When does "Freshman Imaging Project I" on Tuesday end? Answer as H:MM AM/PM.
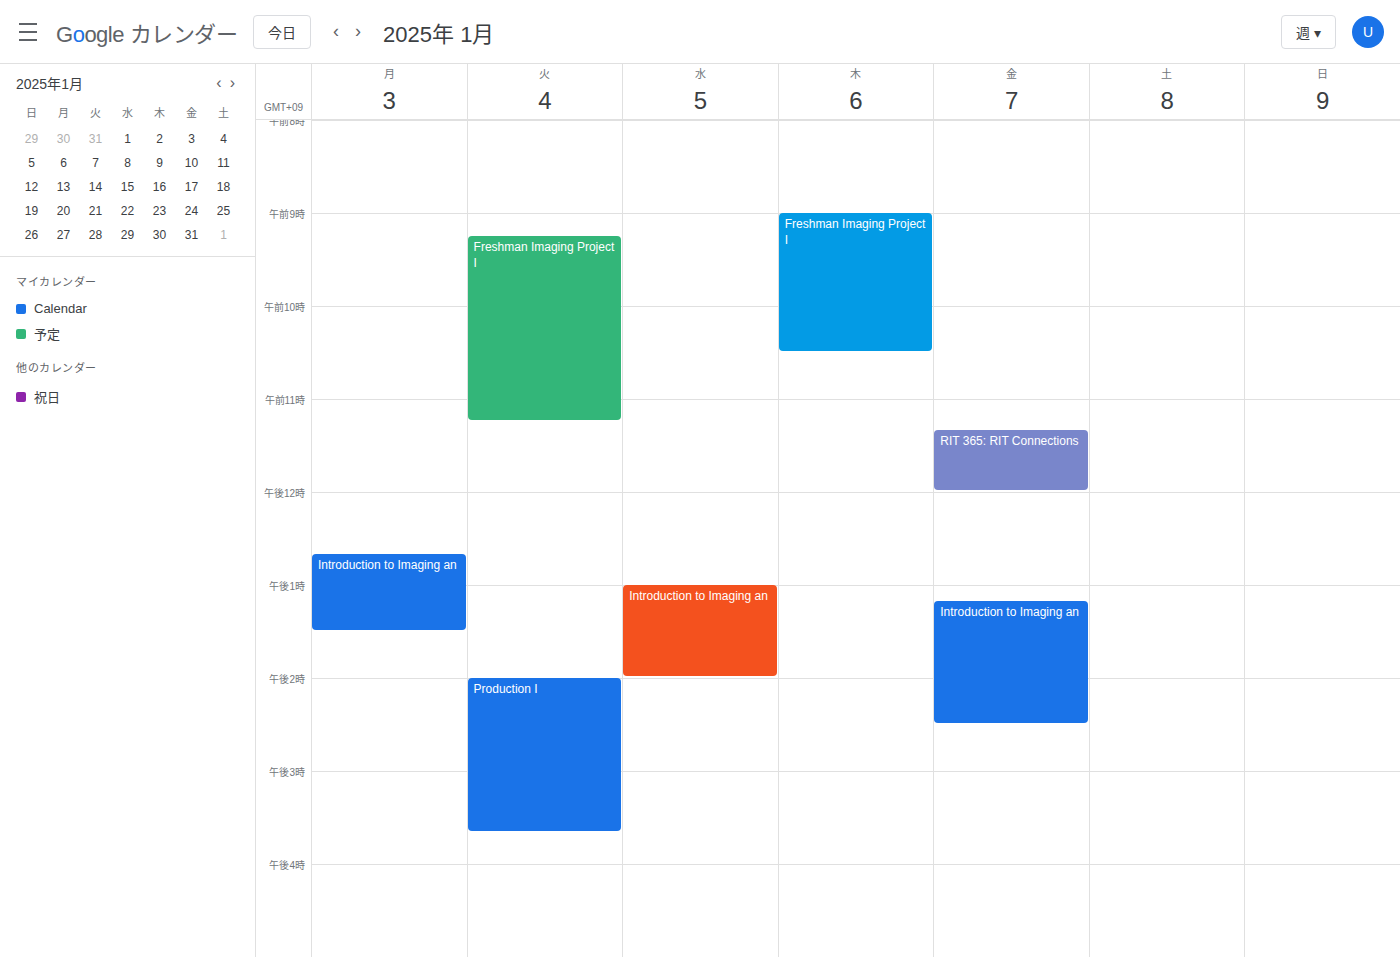
11:15 AM